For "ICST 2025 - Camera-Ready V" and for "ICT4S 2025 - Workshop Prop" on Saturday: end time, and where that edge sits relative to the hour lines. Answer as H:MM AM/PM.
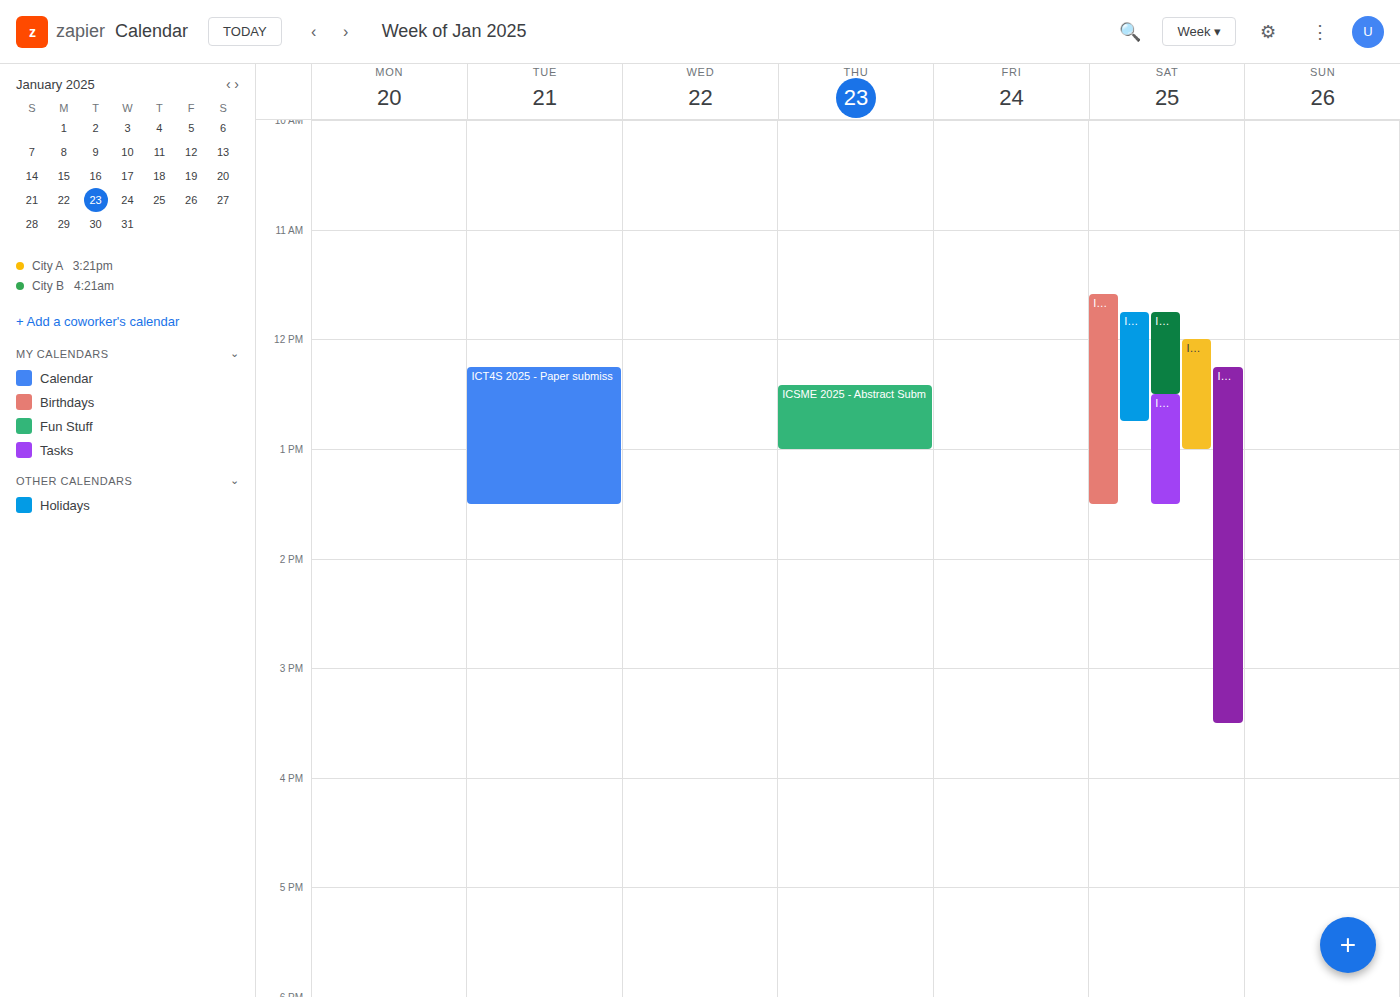
"ICST 2025 - Camera-Ready V": 1:30 PM, halfway between the 1 PM and 2 PM lines. "ICT4S 2025 - Workshop Prop": 3:30 PM, halfway between the 3 PM and 4 PM lines.